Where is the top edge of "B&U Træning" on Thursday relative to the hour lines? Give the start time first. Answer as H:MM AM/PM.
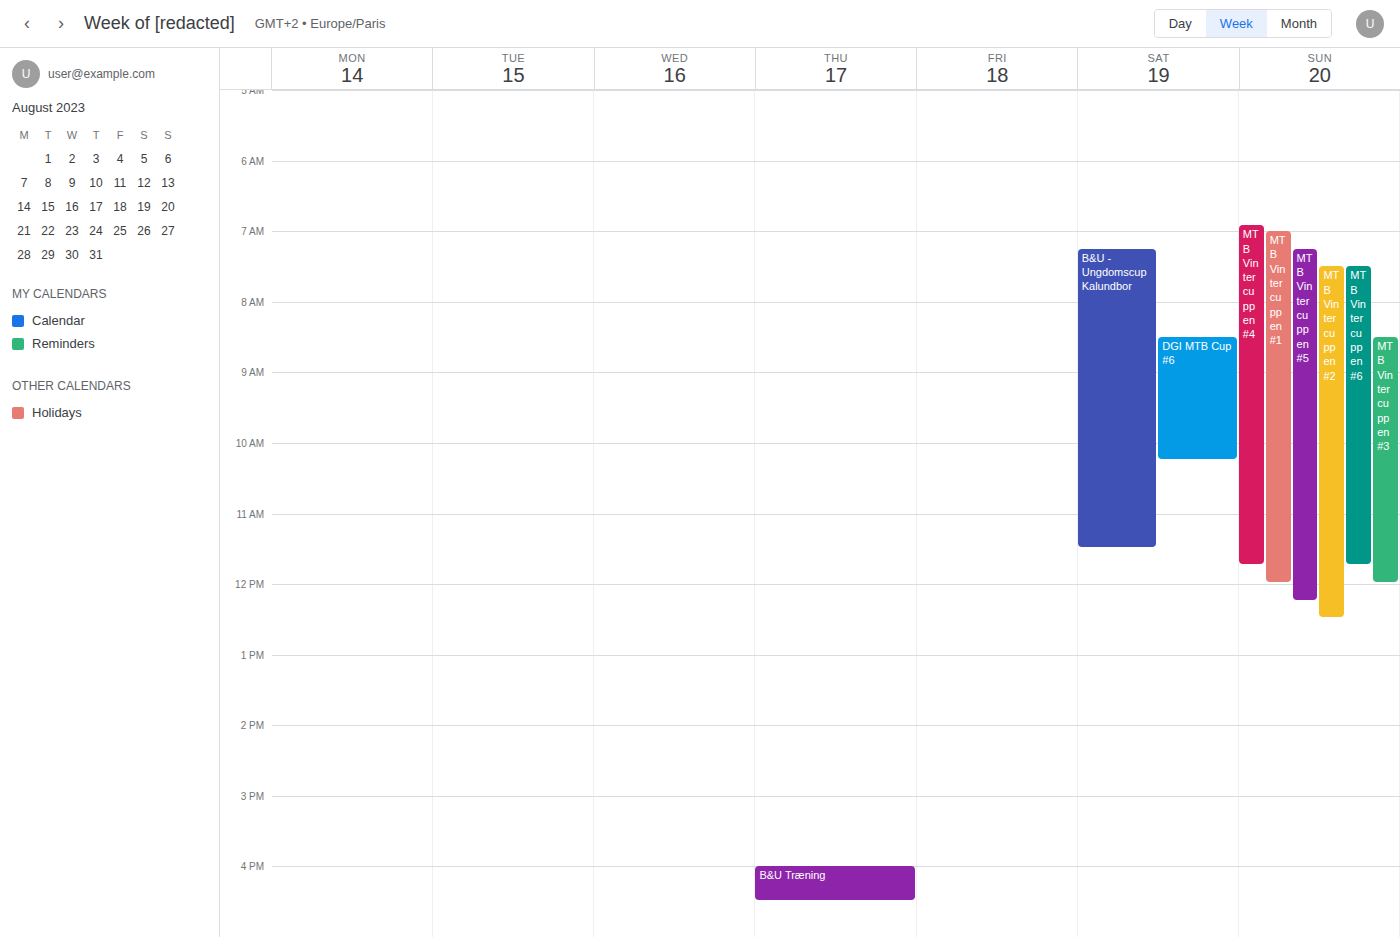
4:00 PM -- exactly on the 4 PM line.